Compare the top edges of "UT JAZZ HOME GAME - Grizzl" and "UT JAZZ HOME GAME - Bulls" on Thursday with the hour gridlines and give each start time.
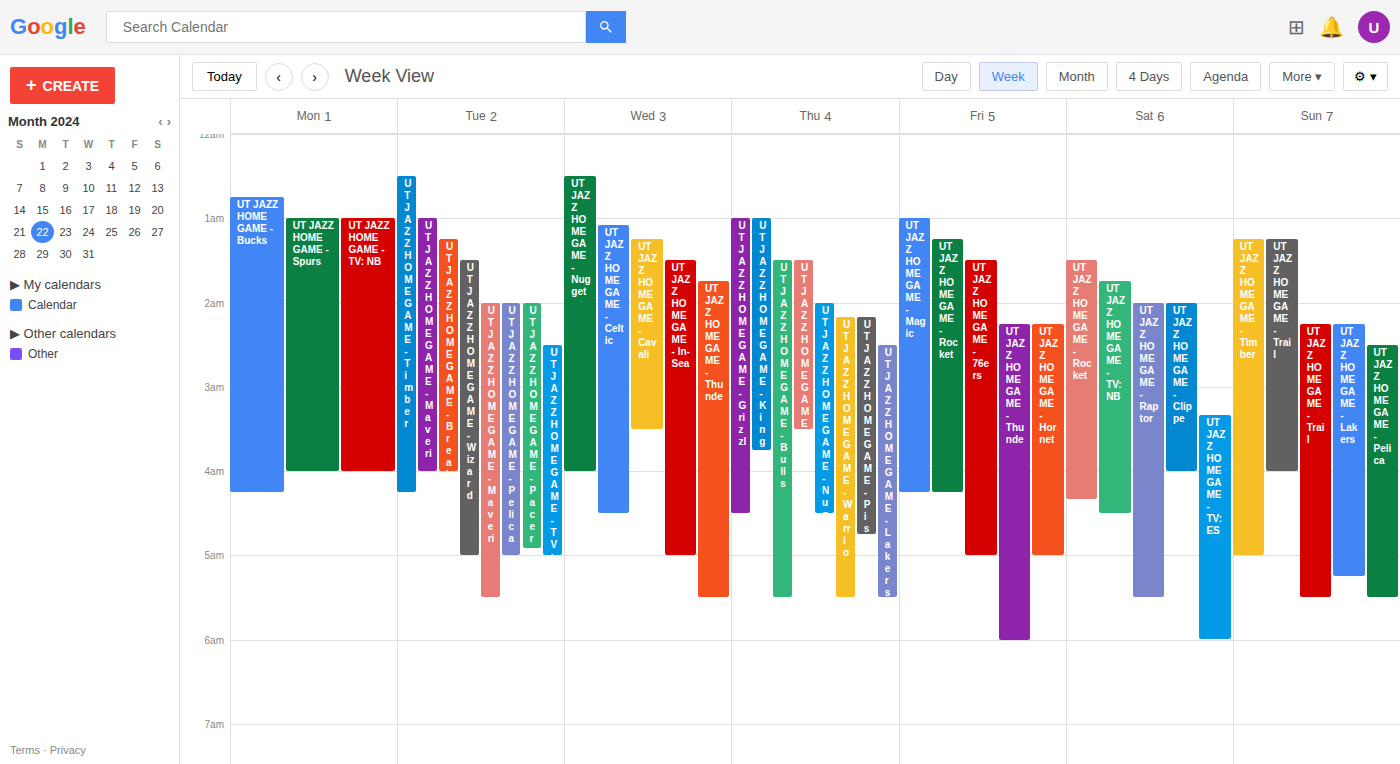
"UT JAZZ HOME GAME - Grizzl": 1:00 AM, exactly on the 1 AM line. "UT JAZZ HOME GAME - Bulls": 1:30 AM, halfway between the 1 AM and 2 AM lines.